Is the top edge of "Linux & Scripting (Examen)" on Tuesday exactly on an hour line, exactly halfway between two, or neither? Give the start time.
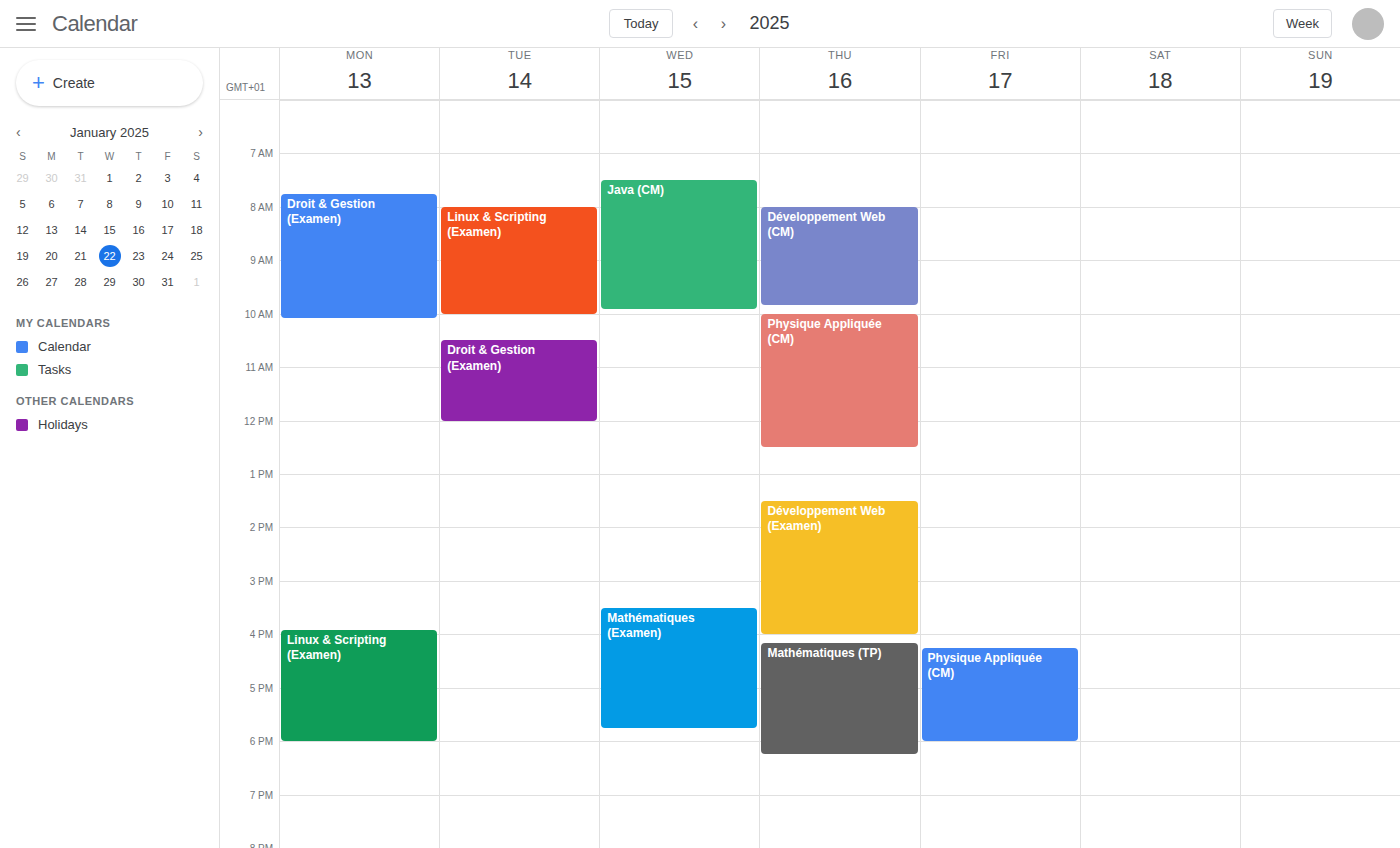
08:00 -- exactly on the 08:00 line.